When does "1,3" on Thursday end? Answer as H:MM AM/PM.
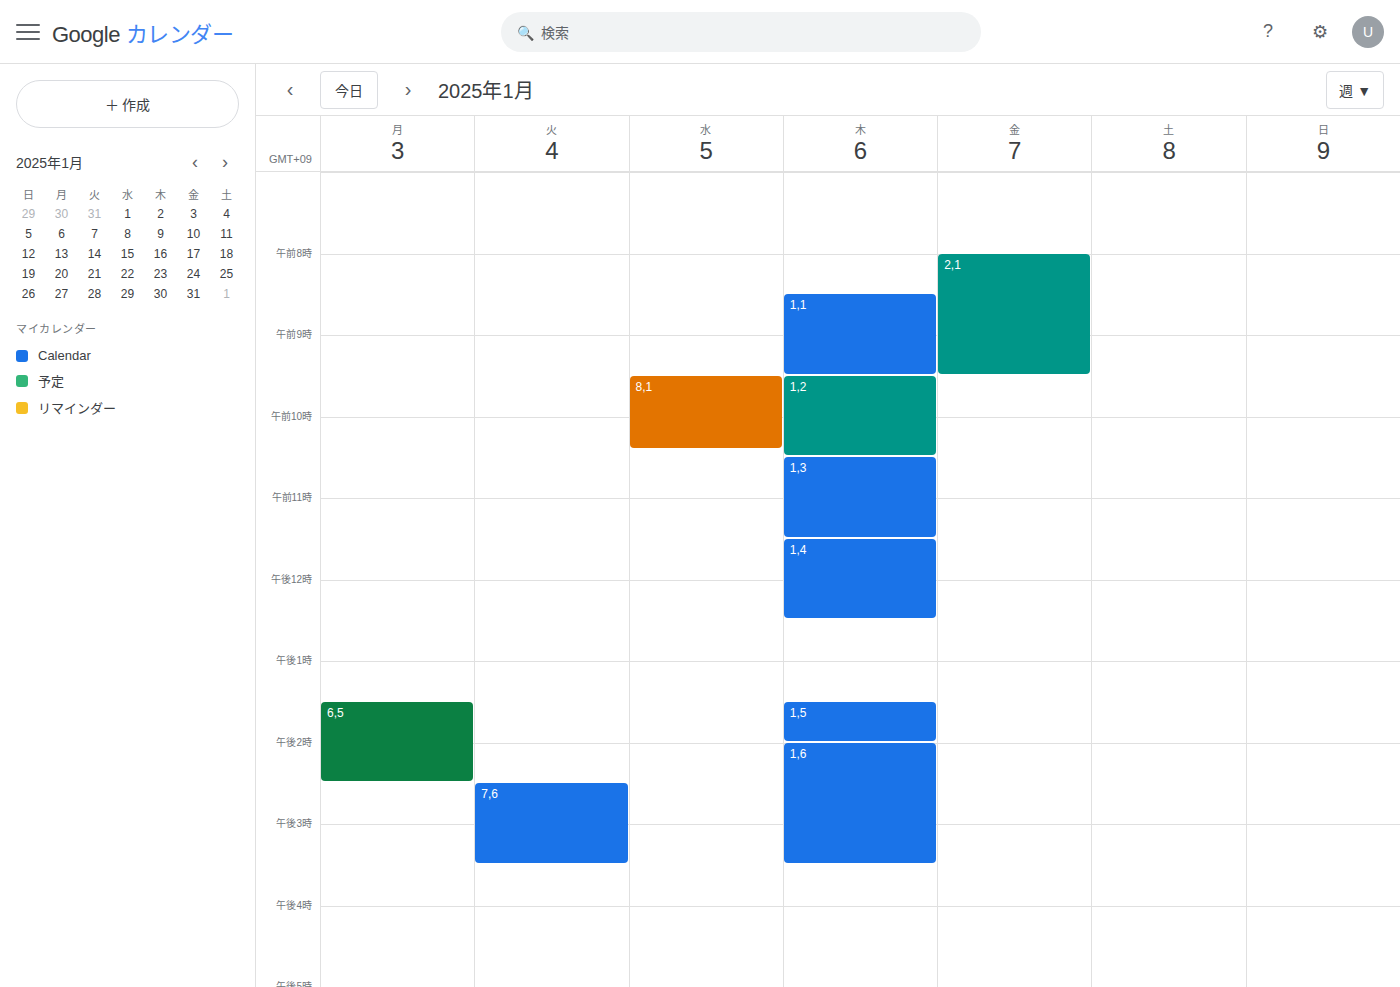
11:30 AM